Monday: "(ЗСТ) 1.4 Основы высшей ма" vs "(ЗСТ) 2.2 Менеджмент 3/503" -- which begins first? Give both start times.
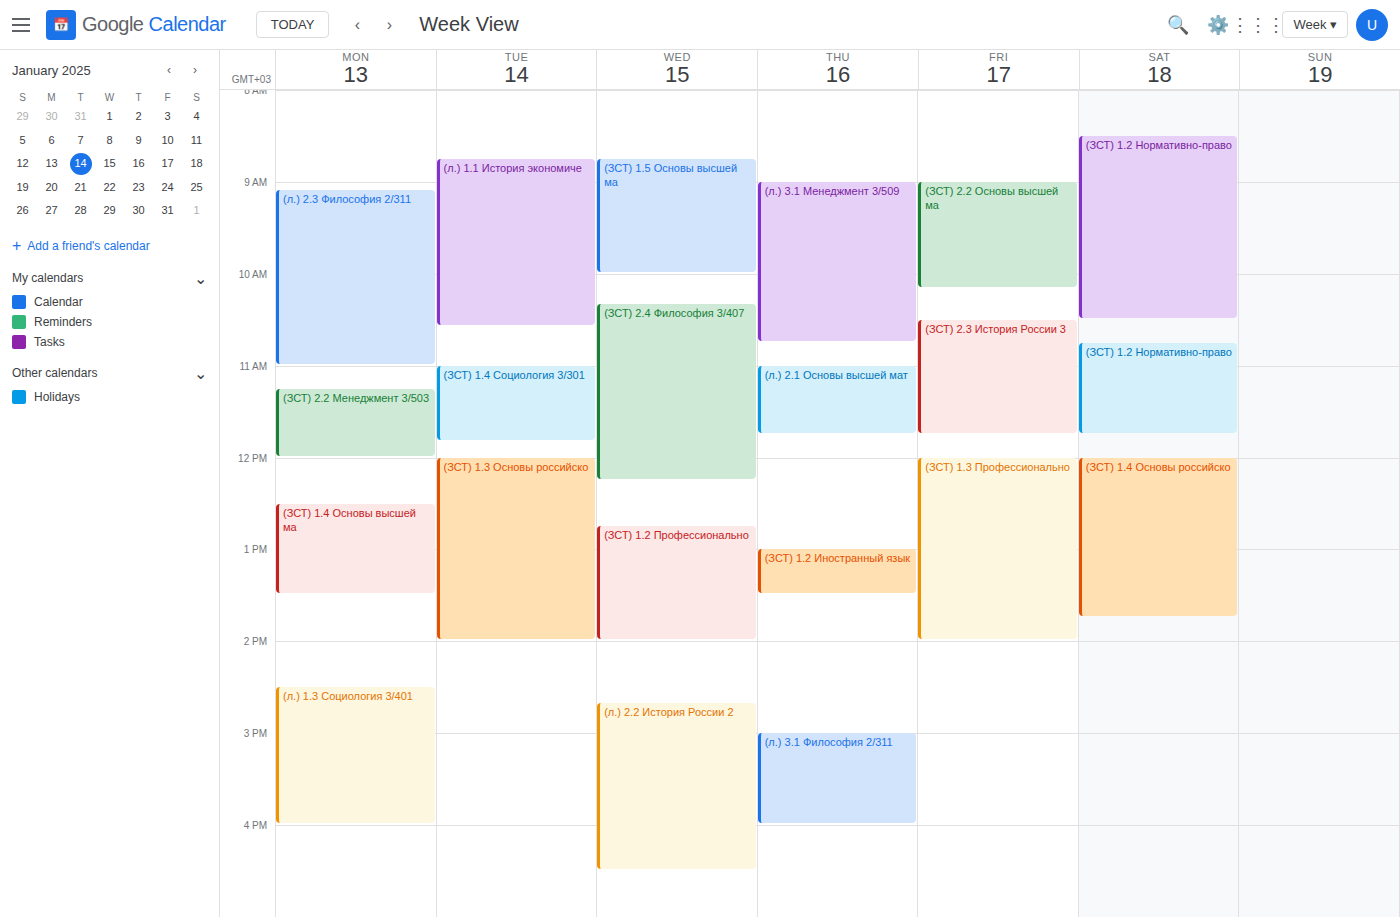
"(ЗСТ) 2.2 Менеджмент 3/503" 11:15 AM; "(ЗСТ) 1.4 Основы высшей ма" 12:30 PM.